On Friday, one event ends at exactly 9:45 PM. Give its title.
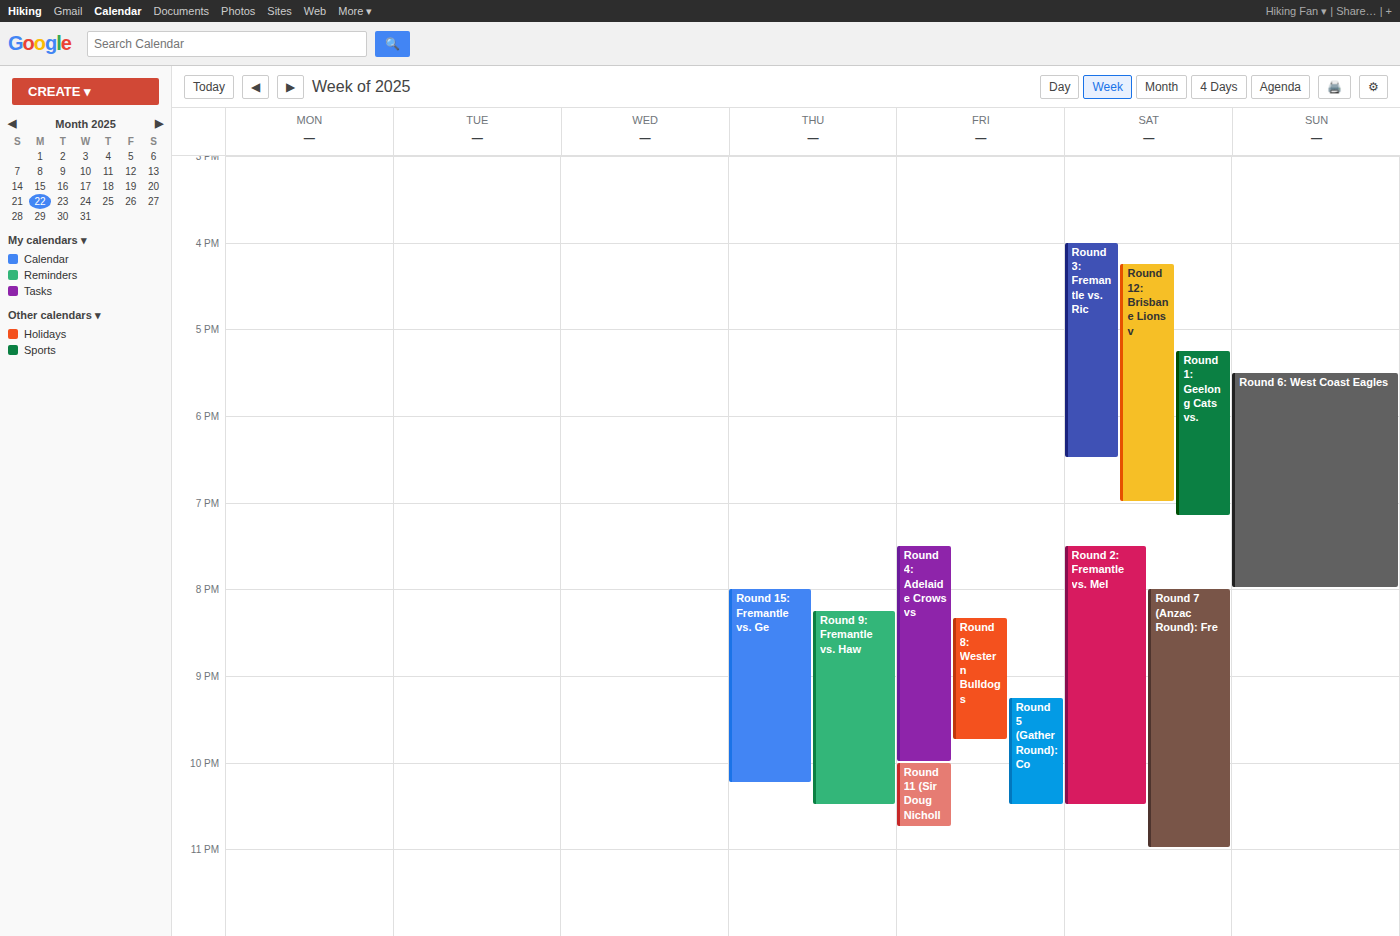
"Round 8: Western Bulldogs"